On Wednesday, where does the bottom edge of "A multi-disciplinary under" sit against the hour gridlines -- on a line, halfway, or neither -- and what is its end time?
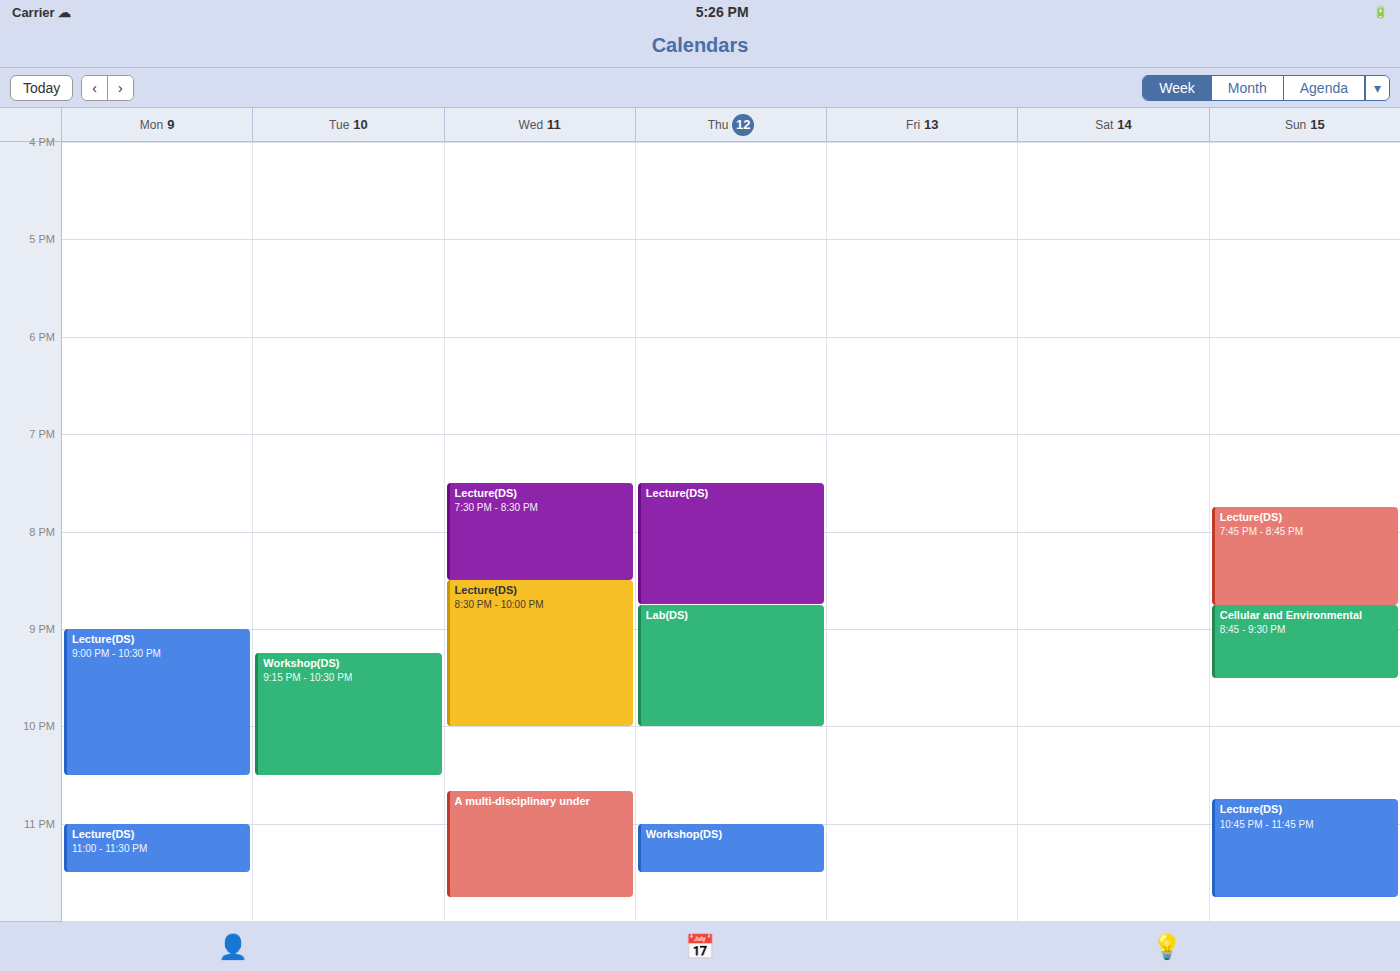
11:45 PM -- neither: three quarters of the way from the 11 PM line to the 12 AM line.